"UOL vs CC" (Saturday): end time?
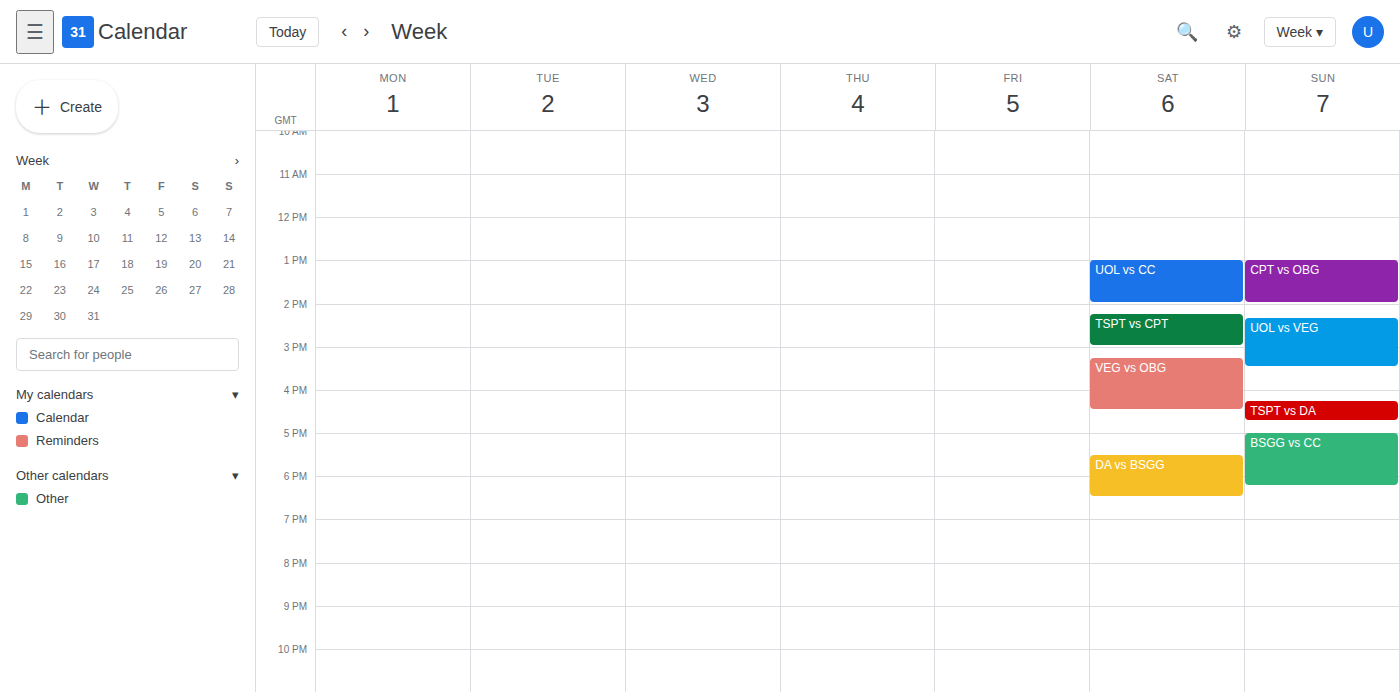
2:00 PM